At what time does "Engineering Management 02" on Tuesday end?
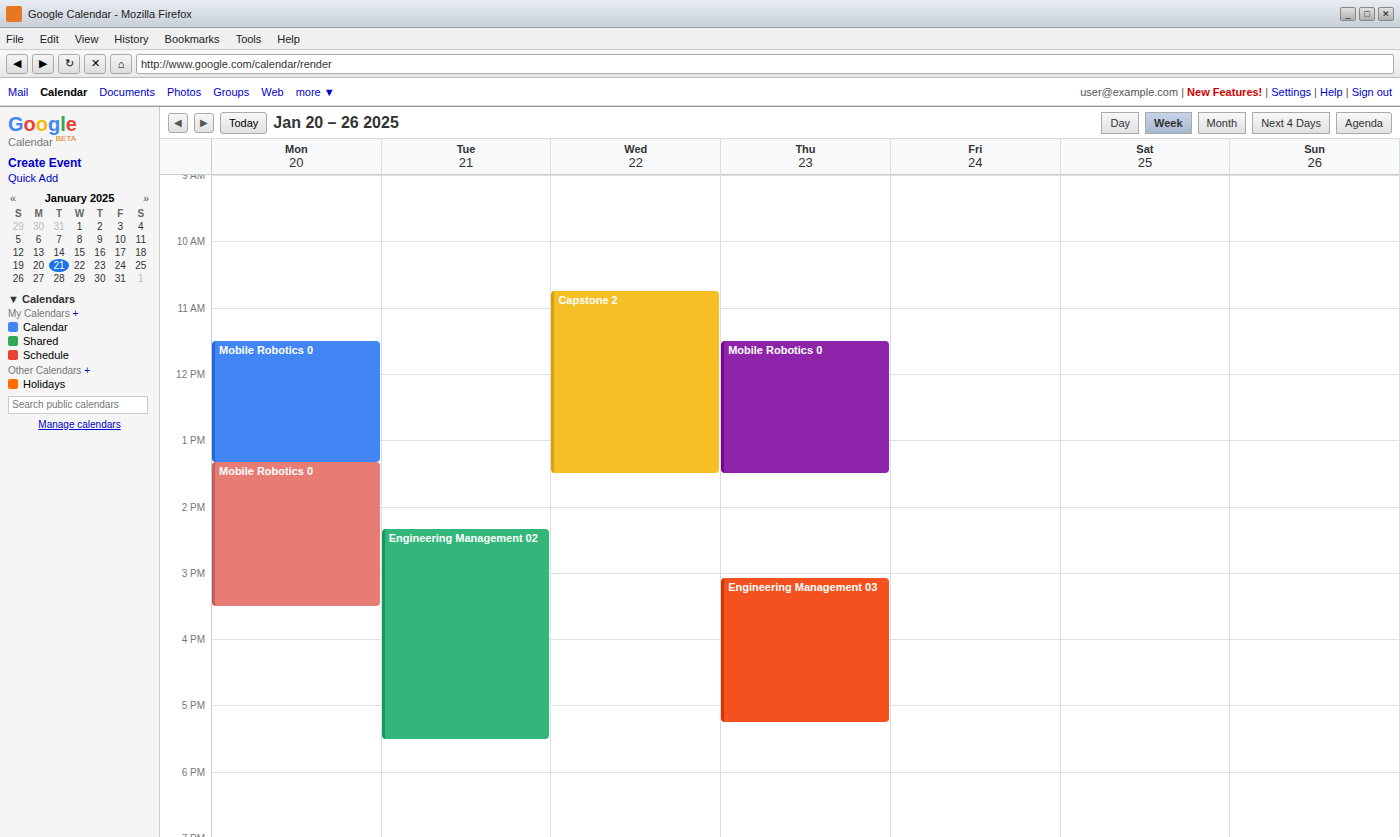
5:30 PM